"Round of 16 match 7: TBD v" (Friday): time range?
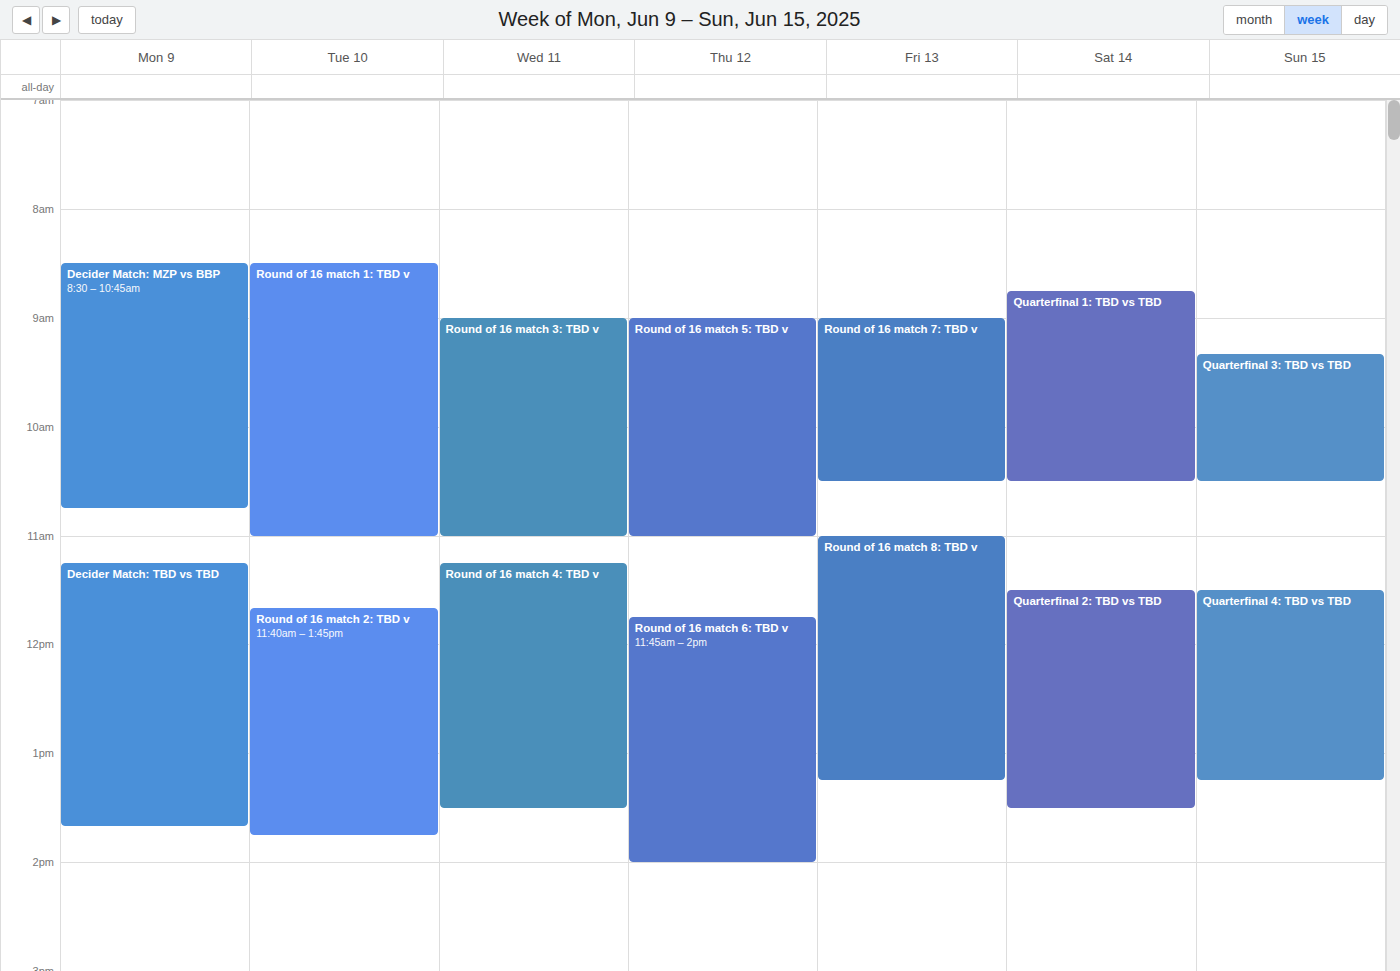
9:00 AM to 10:30 AM